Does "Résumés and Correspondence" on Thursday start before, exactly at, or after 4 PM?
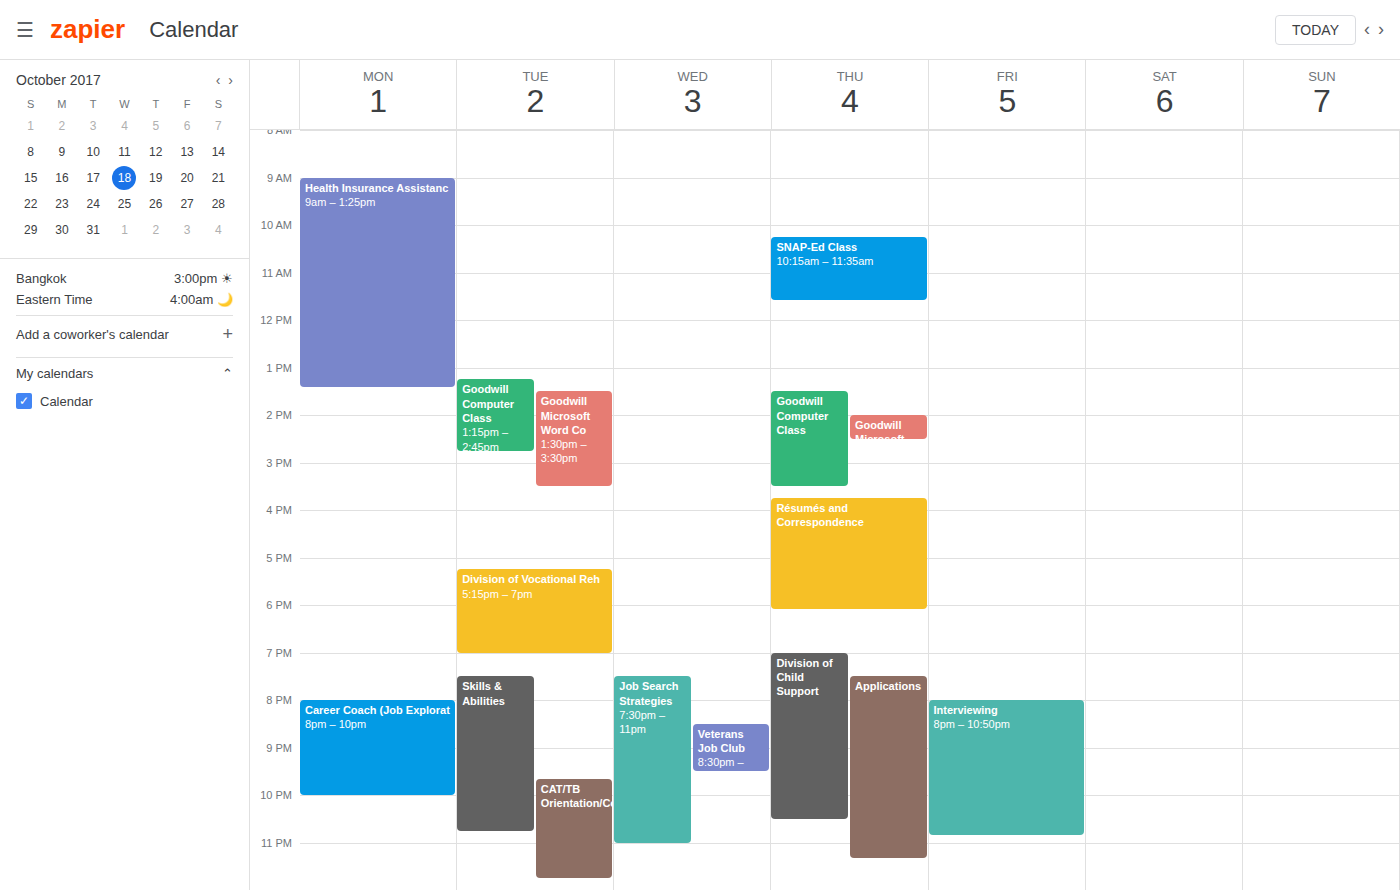
3:45 PM -- before 4 PM, 15 minutes above the 4 PM line.